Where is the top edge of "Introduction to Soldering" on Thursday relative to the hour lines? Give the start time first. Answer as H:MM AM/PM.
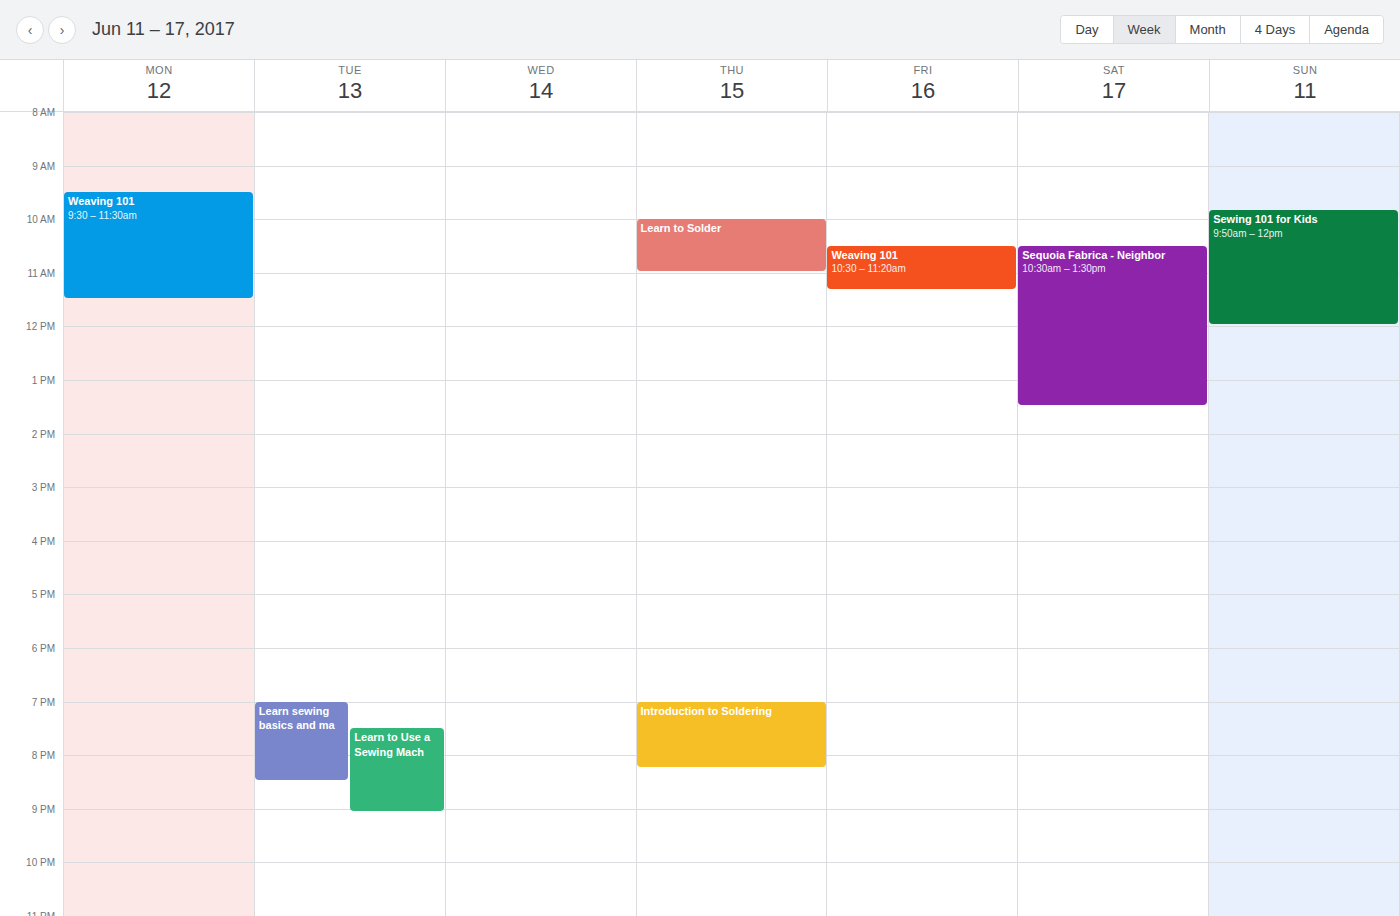
7:00 PM -- exactly on the 7 PM line.